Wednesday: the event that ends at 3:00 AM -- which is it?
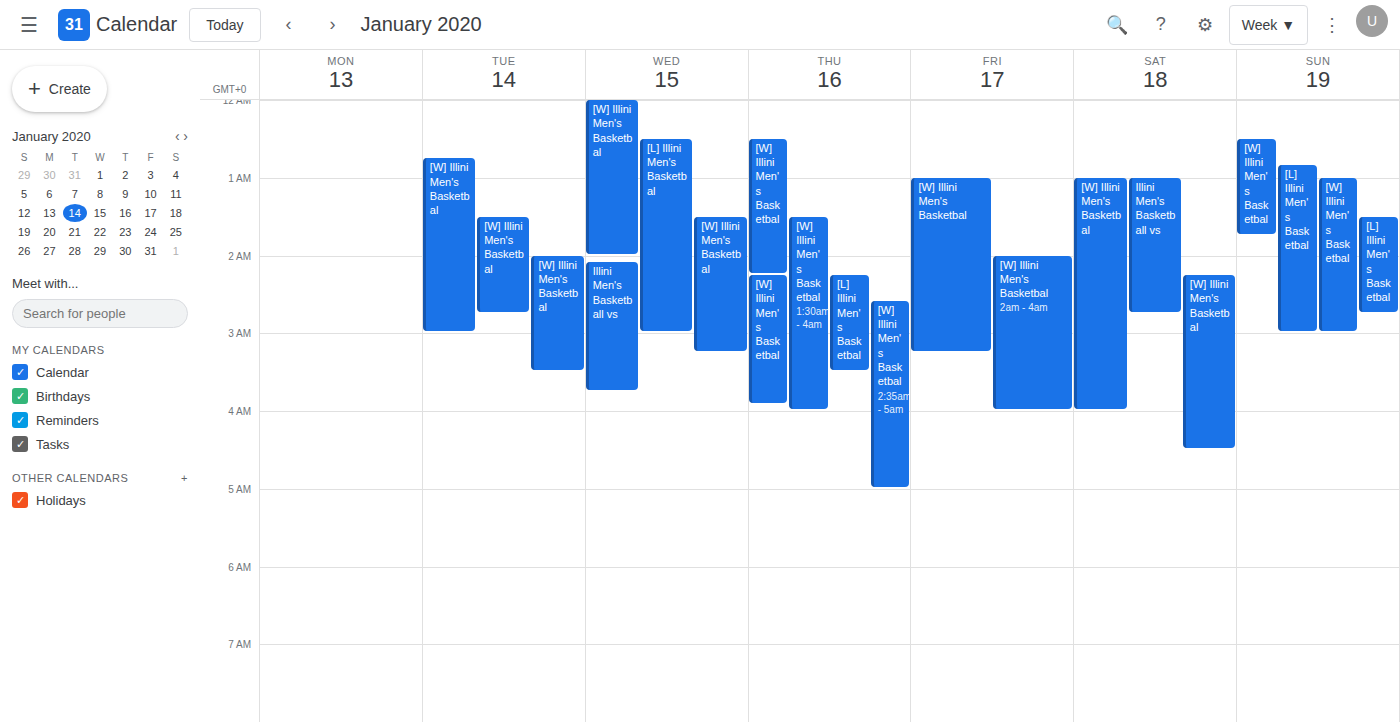
"[L] Illini Men's Basketbal"